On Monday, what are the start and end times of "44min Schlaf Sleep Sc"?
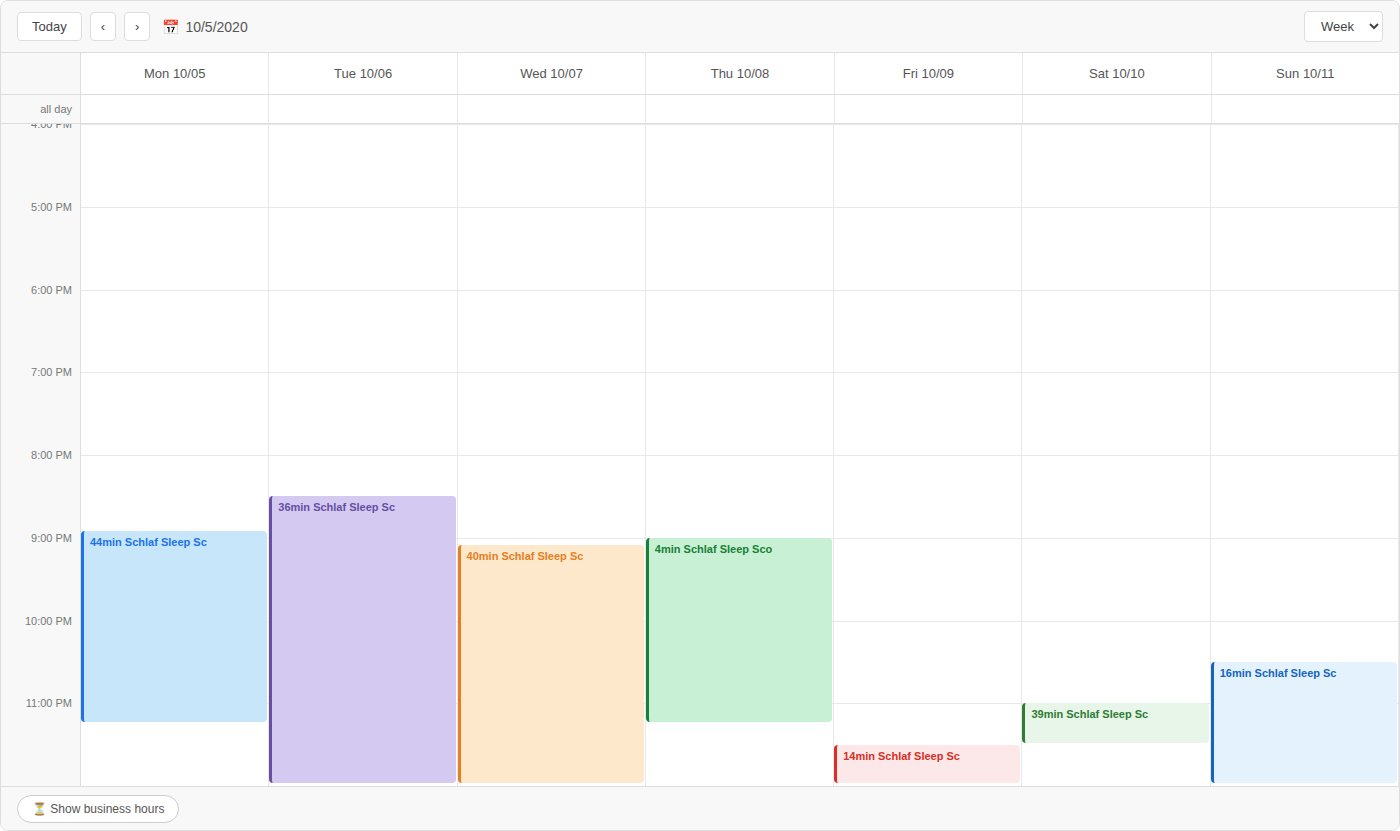
8:55 PM to 11:15 PM